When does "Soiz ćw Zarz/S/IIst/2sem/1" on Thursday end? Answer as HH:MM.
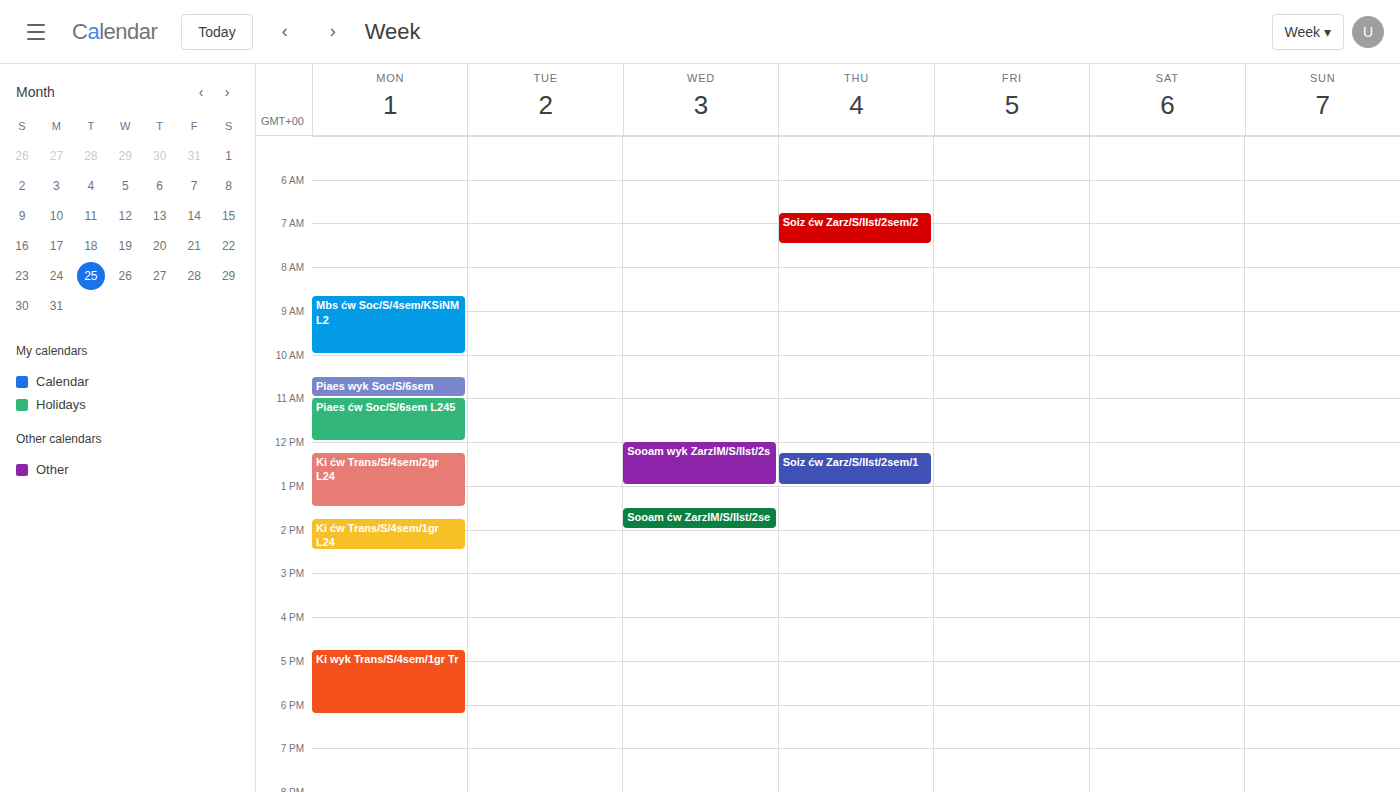
13:00